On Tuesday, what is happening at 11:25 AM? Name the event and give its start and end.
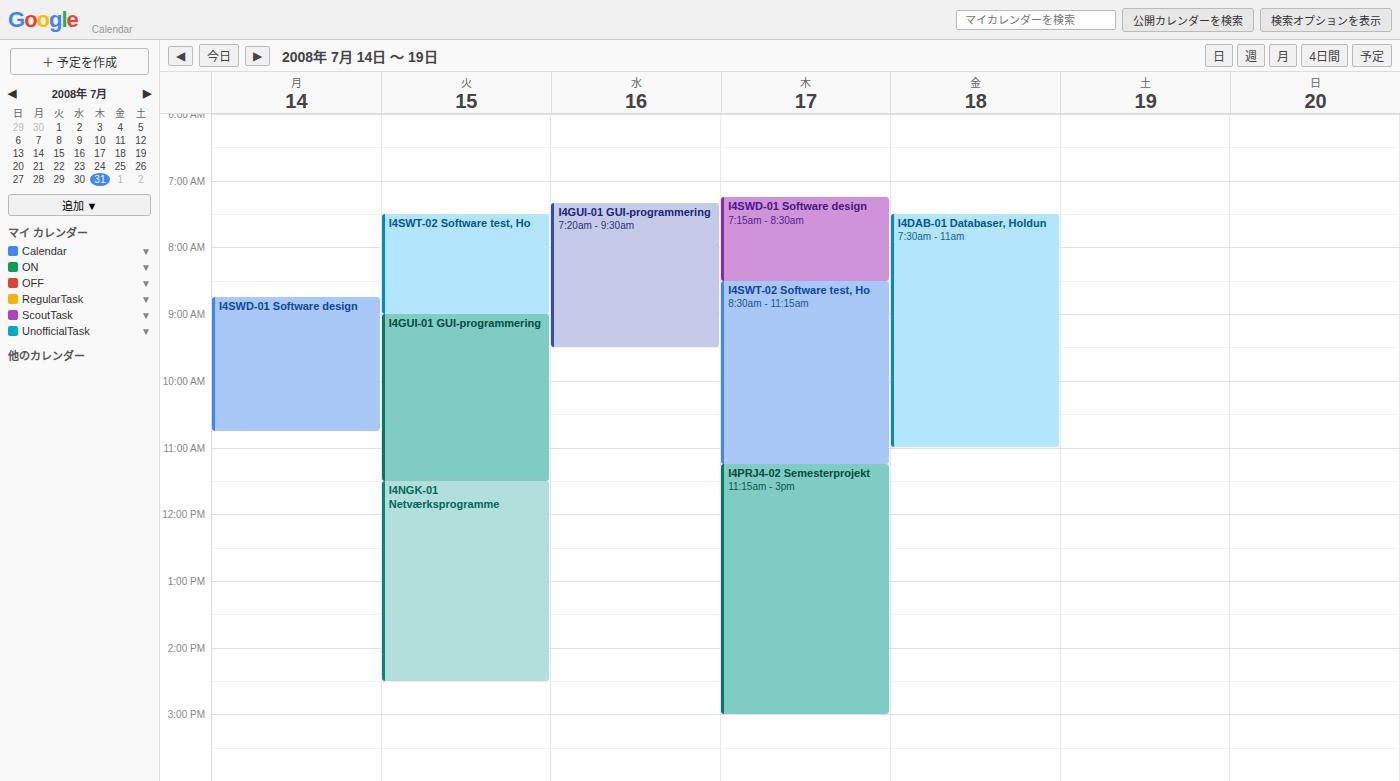
"I4GUI-01 GUI-programmering", 9:00 AM to 11:30 AM